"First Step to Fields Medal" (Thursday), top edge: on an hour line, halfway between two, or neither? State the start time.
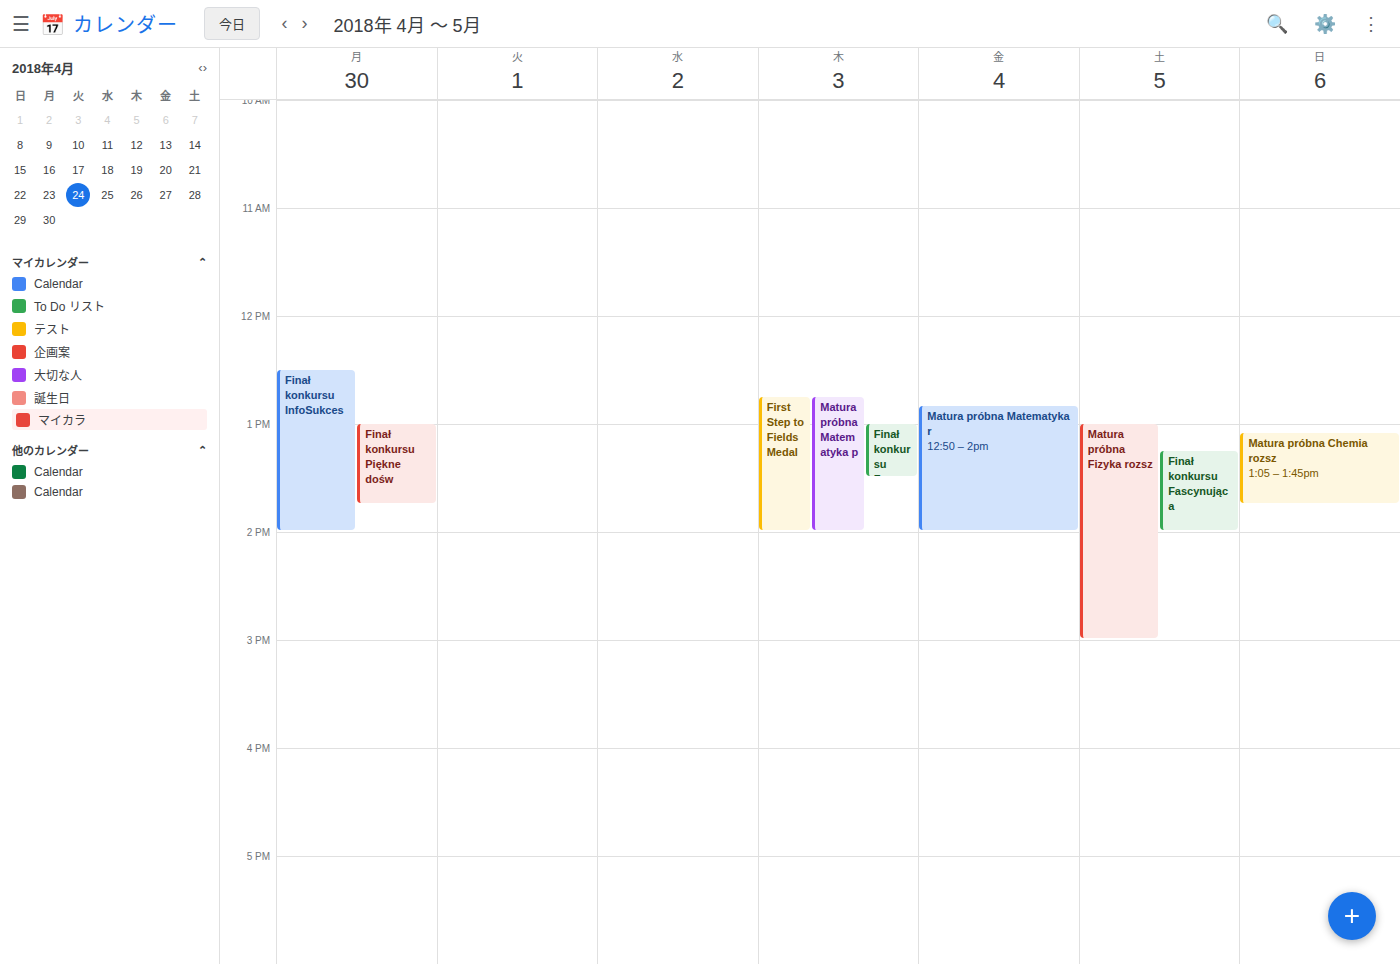
12:45 PM -- neither: three quarters of the way from the 12 PM line to the 1 PM line.